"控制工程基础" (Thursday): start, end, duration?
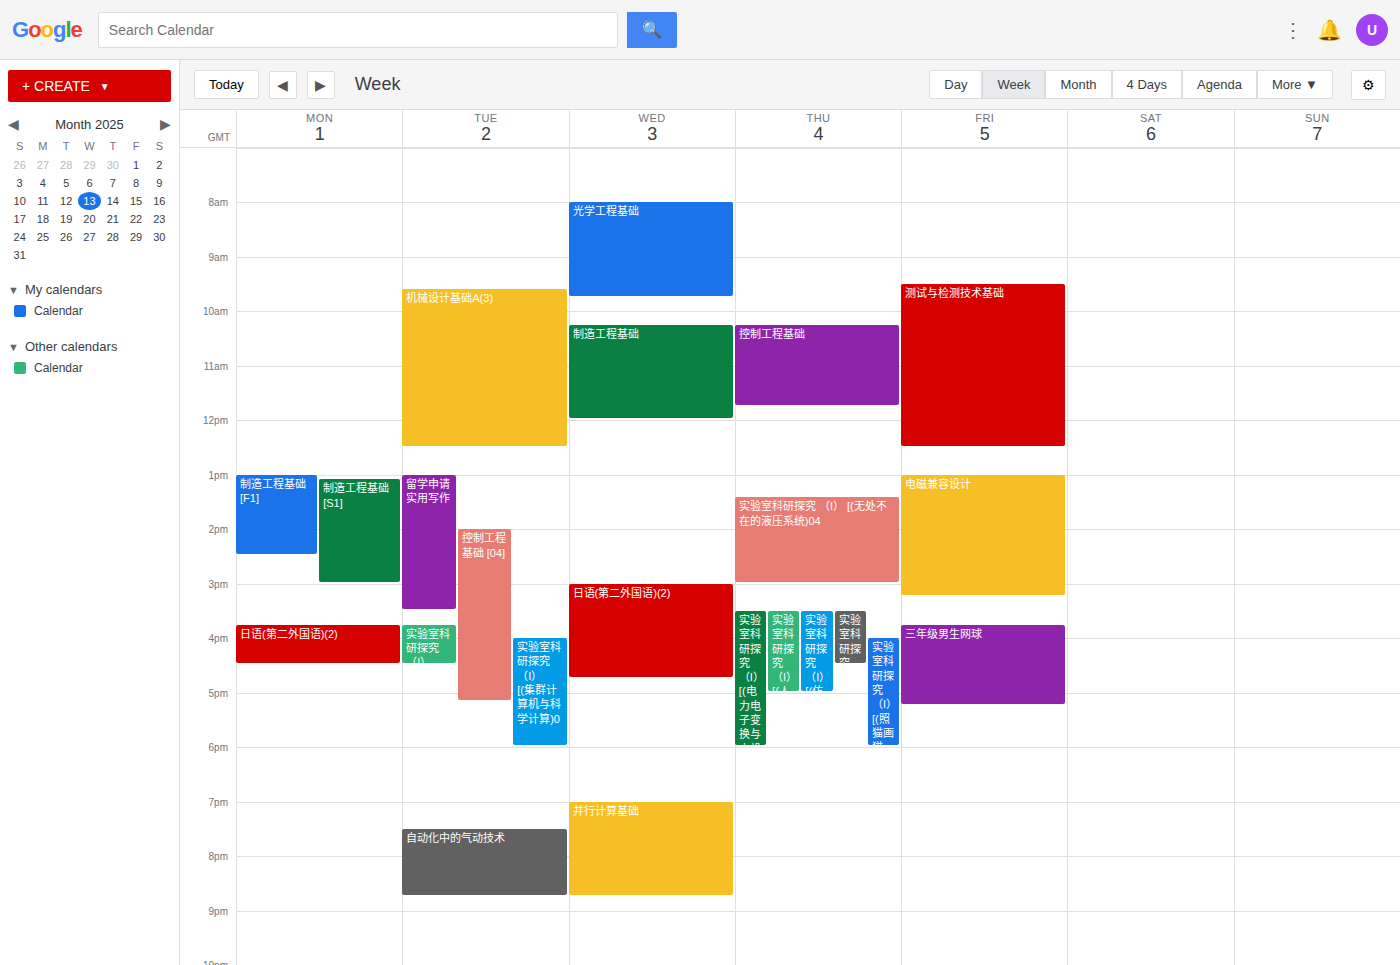
10:15 AM to 11:45 AM, 1 hour 30 minutes